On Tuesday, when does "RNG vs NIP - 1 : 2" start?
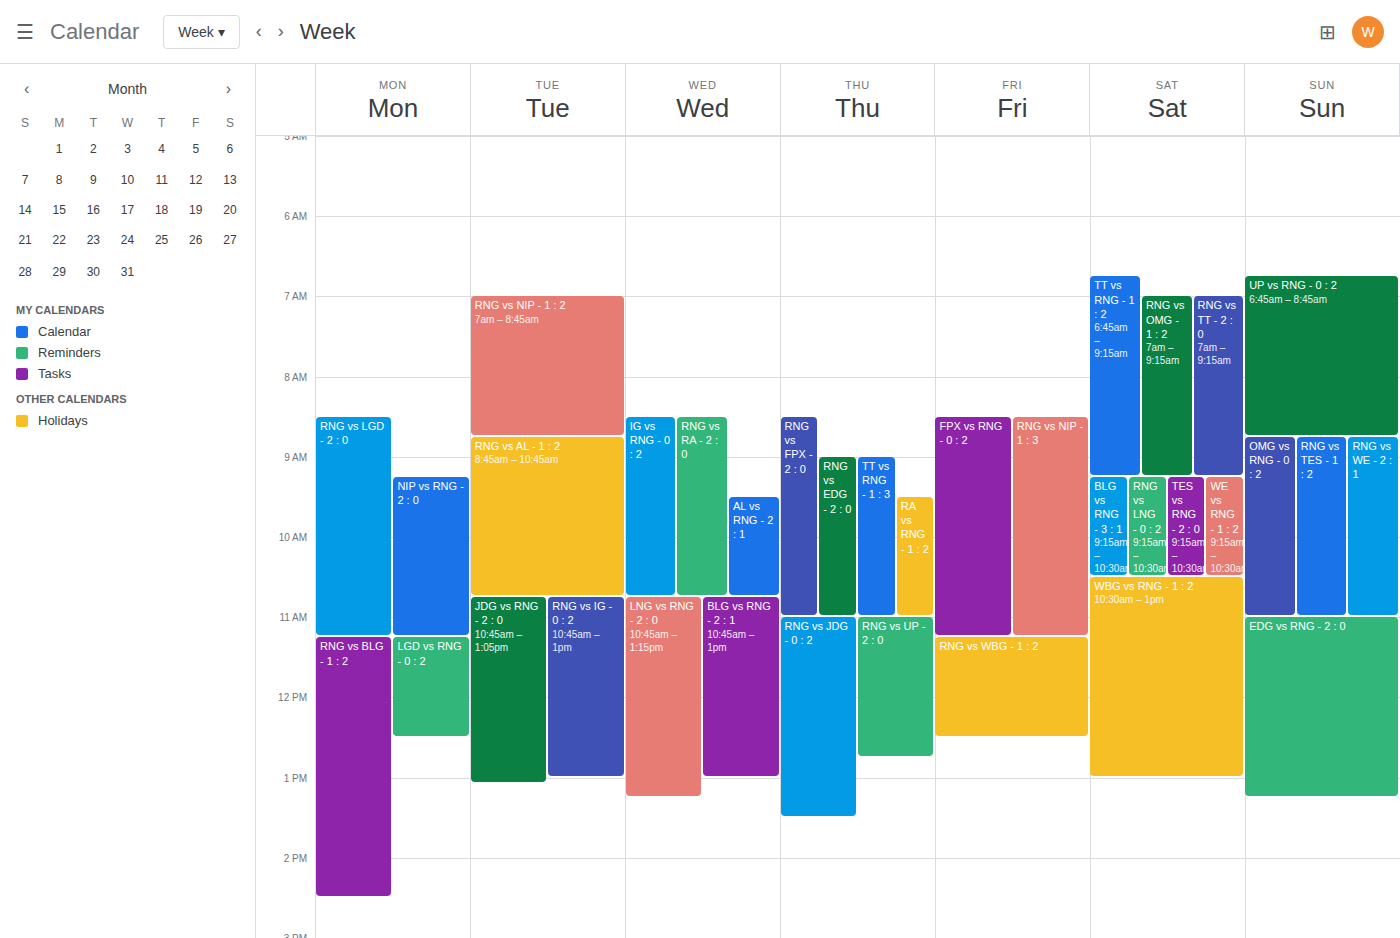
7:00 AM